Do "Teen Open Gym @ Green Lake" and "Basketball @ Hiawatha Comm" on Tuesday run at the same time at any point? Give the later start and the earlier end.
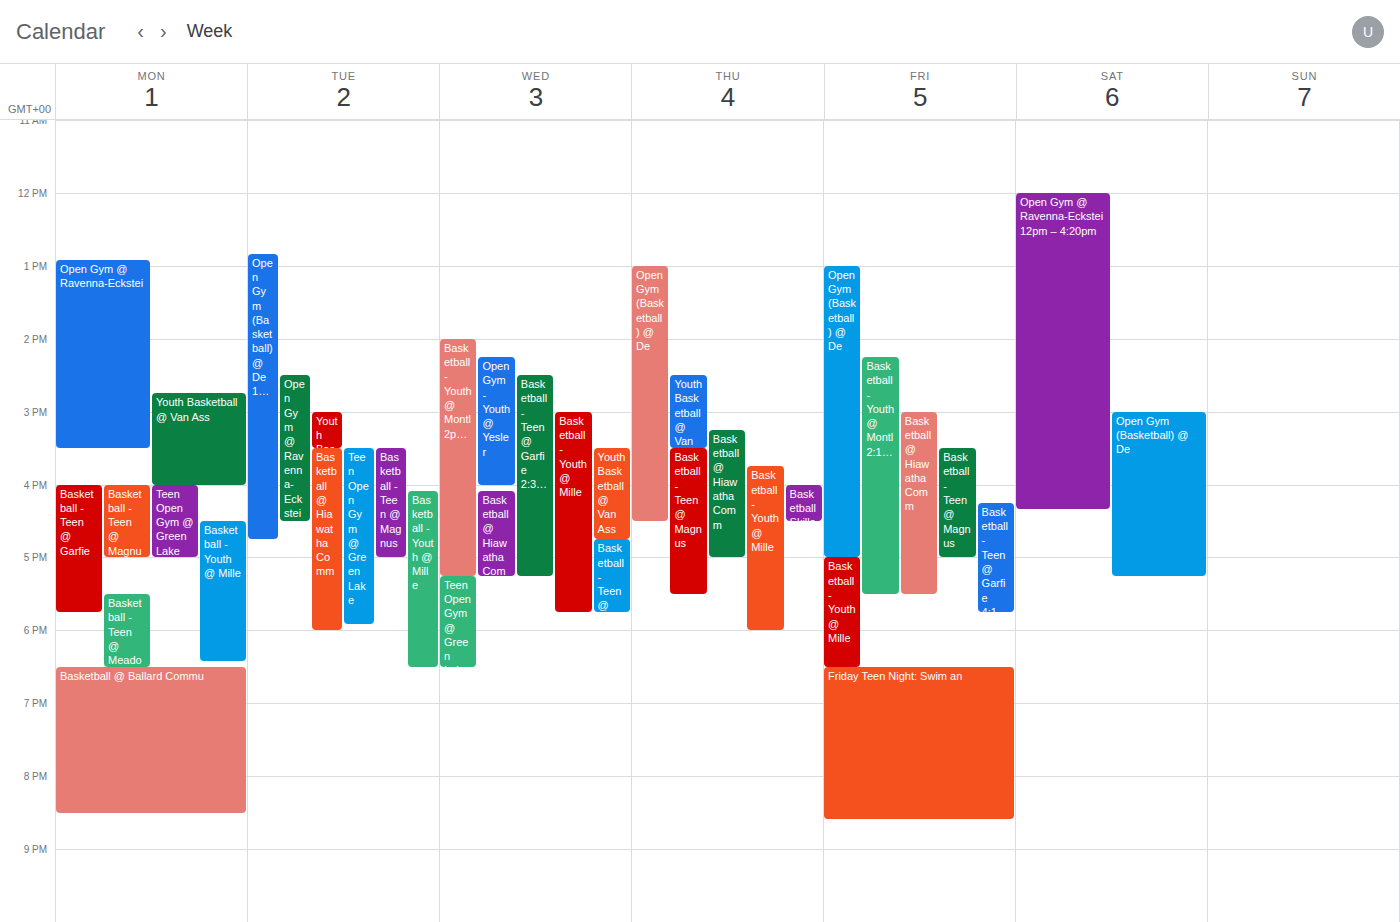
"Basketball @ Hiawatha Comm" starts at 3:30 PM, before "Teen Open Gym @ Green Lake" ends at 5:55 PM -- they overlap.